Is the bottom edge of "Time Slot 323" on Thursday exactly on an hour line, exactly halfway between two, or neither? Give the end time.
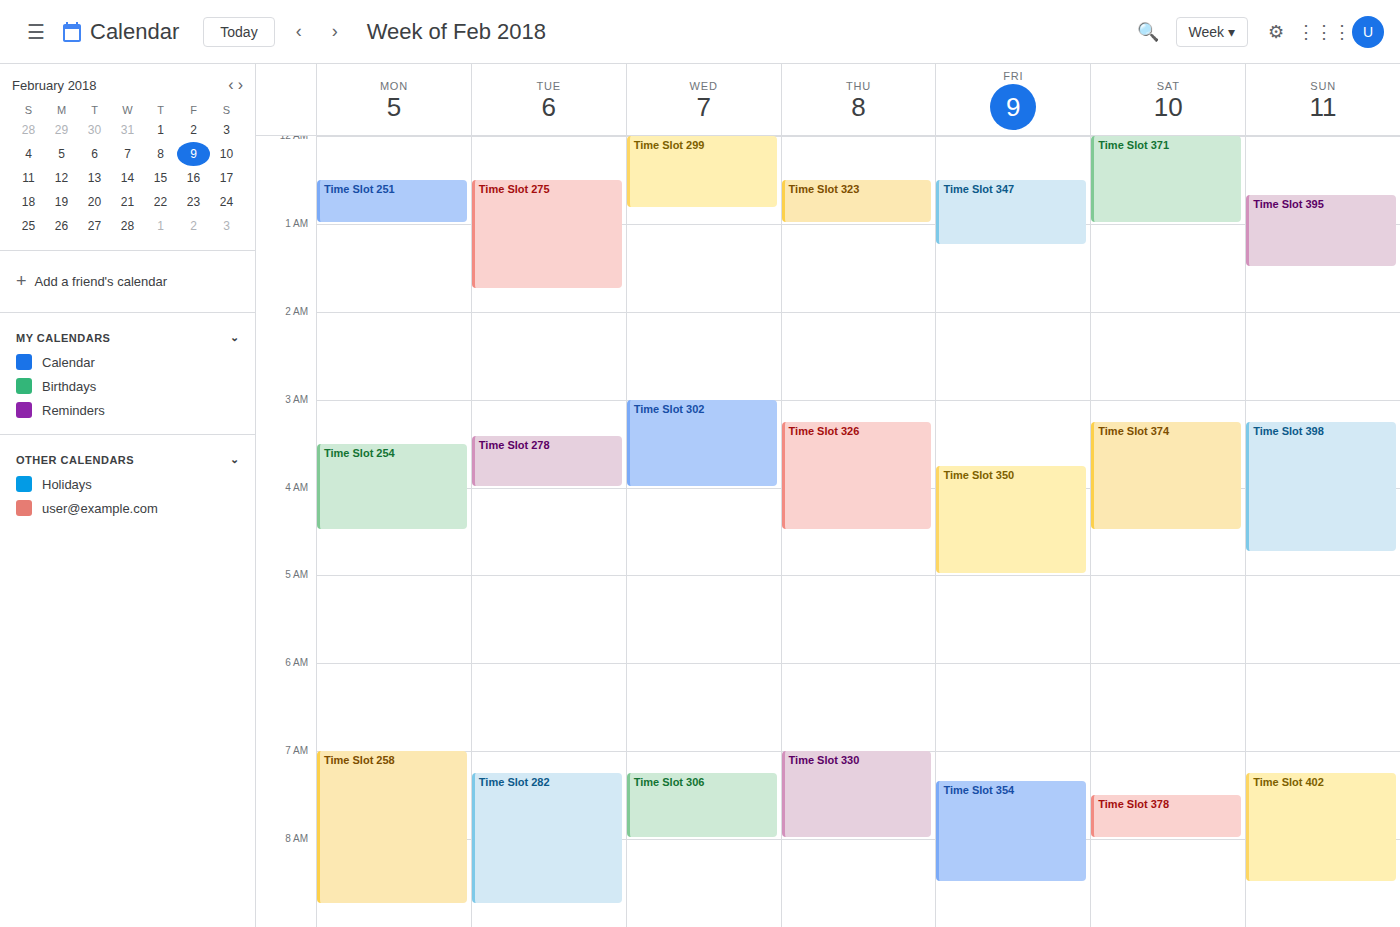
1:00 AM -- exactly on the 1 AM line.